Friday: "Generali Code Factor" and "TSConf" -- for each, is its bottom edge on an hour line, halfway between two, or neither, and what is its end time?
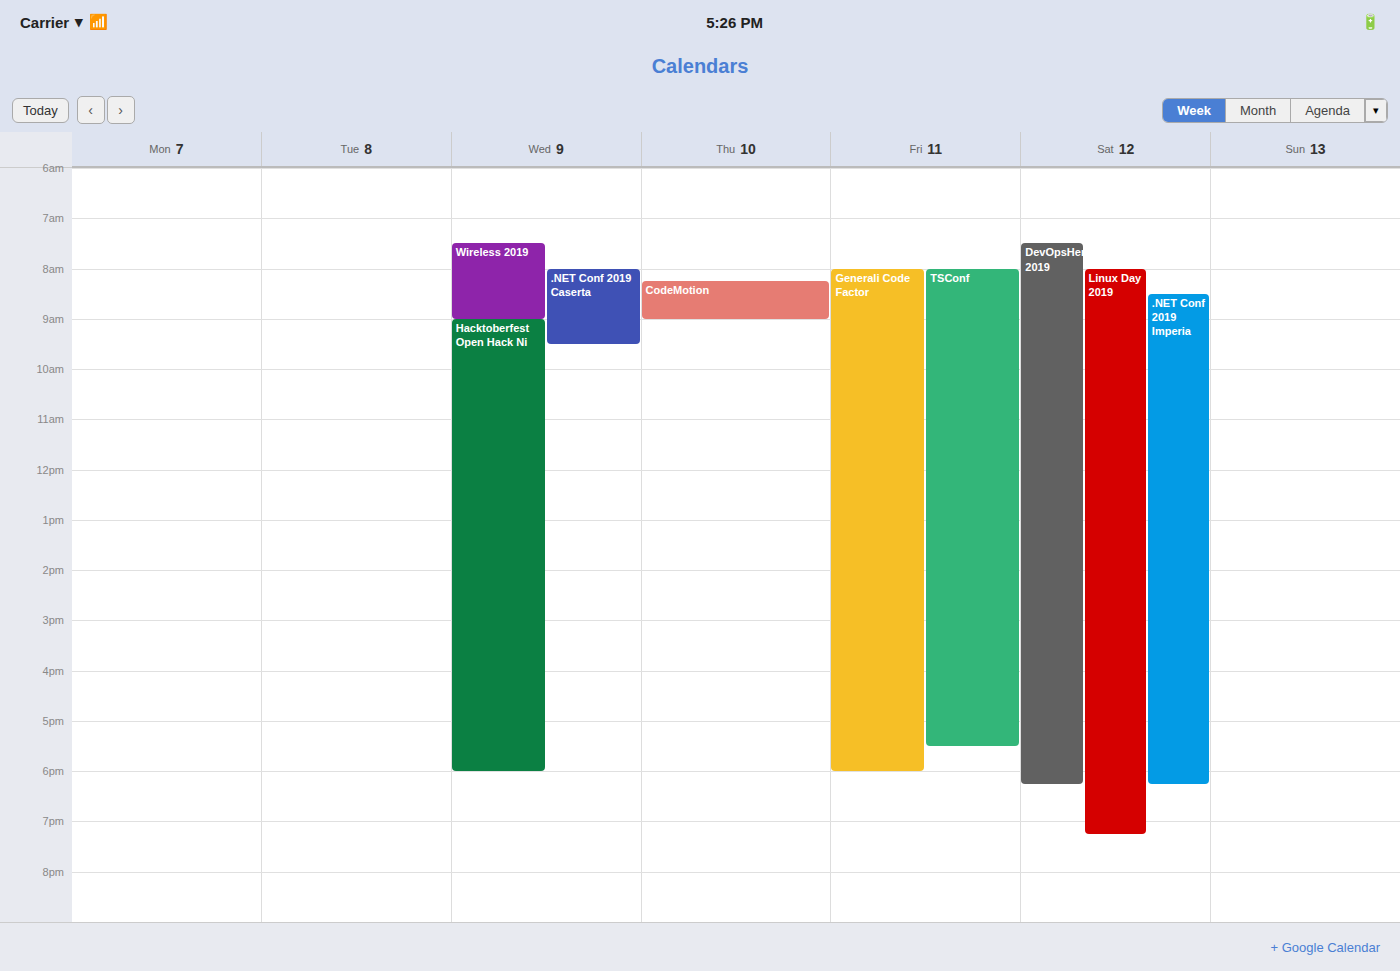
"Generali Code Factor": 18:00, exactly on the 18:00 line. "TSConf": 17:30, halfway between the 17:00 and 18:00 lines.